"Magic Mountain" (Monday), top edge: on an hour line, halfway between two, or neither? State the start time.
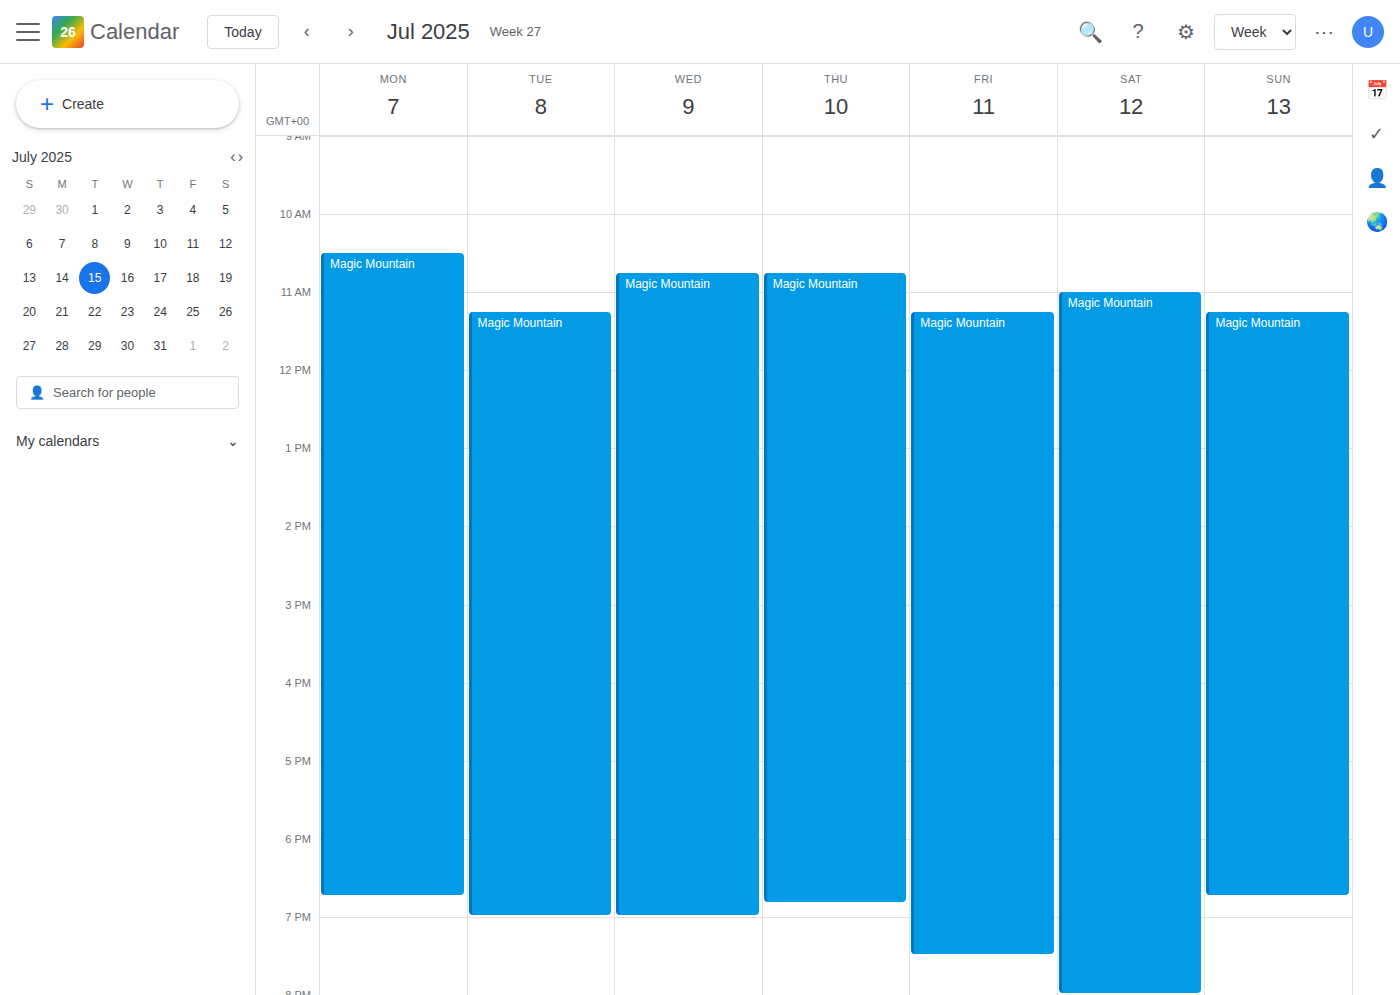
10:30 AM -- halfway between the 10 AM and 11 AM lines.